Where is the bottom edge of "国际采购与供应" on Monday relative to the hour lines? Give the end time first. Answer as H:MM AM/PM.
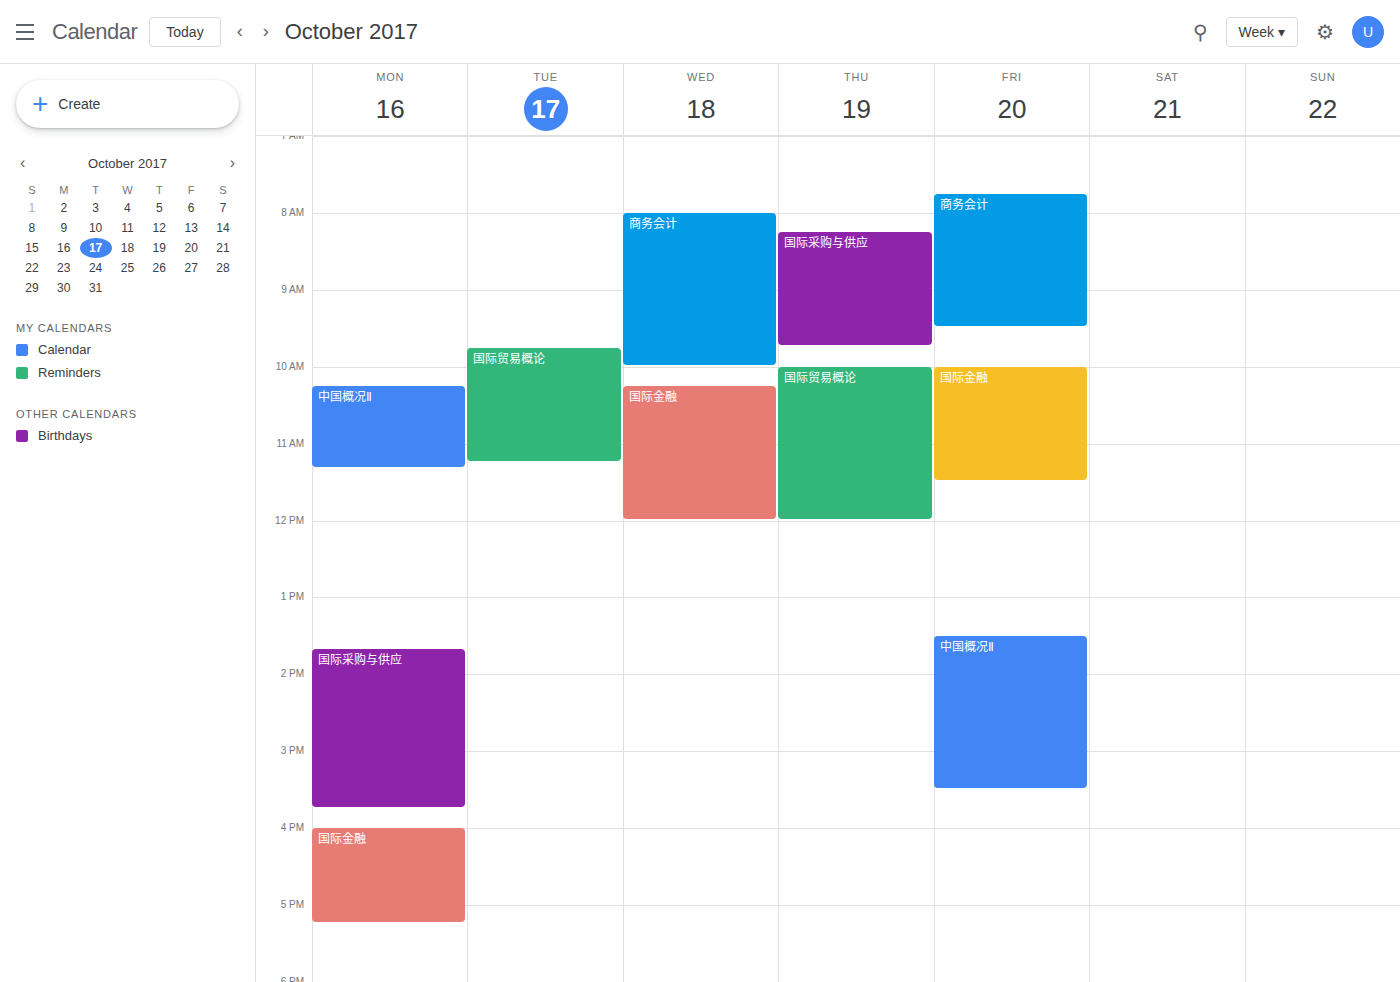
3:45 PM -- neither: three quarters of the way from the 3 PM line to the 4 PM line.